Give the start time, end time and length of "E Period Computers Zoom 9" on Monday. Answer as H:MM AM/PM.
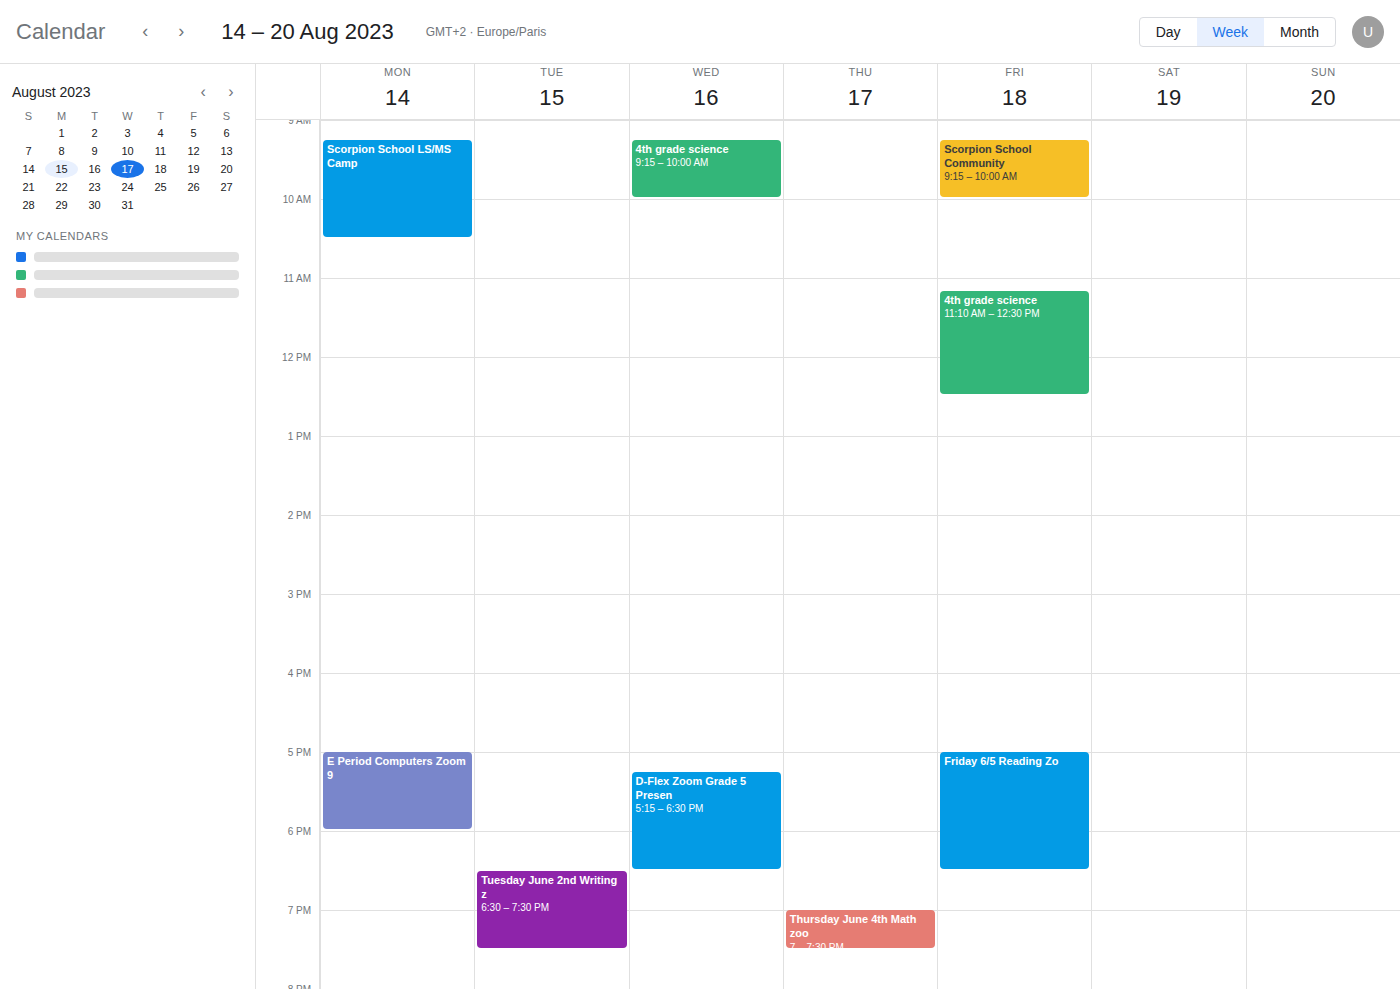
5:00 PM to 6:00 PM, 1 hour